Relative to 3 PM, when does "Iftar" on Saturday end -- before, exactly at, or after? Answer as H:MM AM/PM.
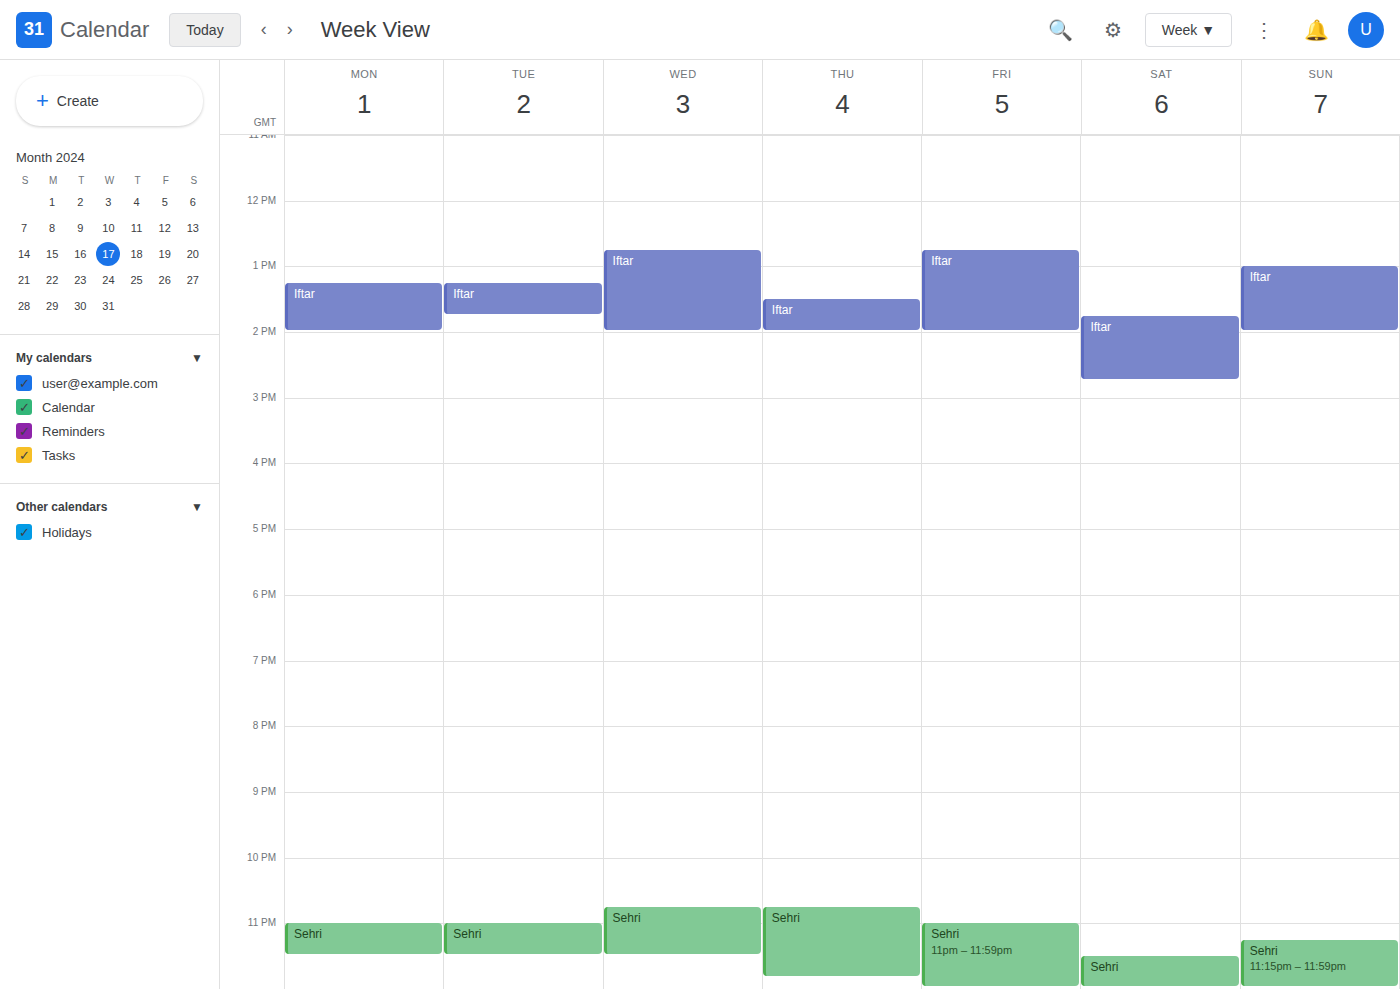
2:45 PM -- before 3 PM, 15 minutes above the 3 PM line.